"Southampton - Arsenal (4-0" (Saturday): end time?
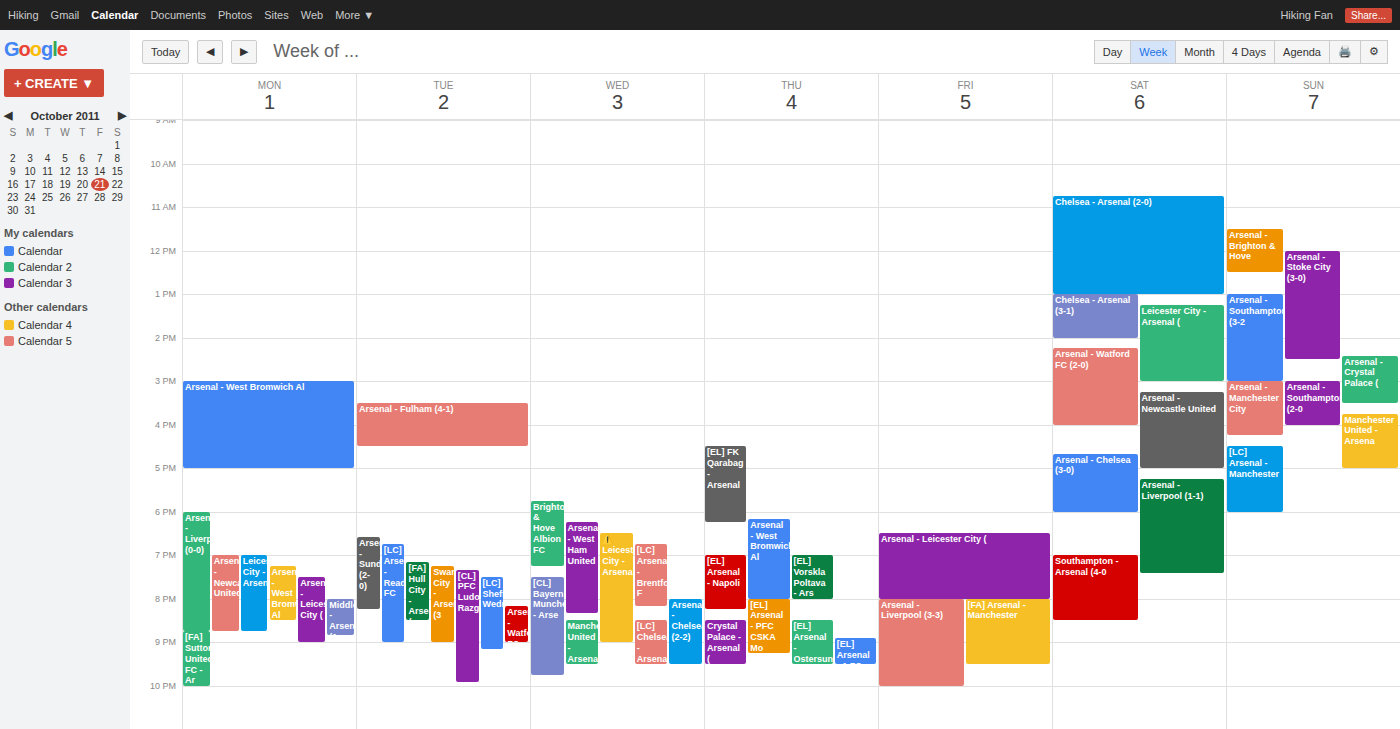
8:30 PM